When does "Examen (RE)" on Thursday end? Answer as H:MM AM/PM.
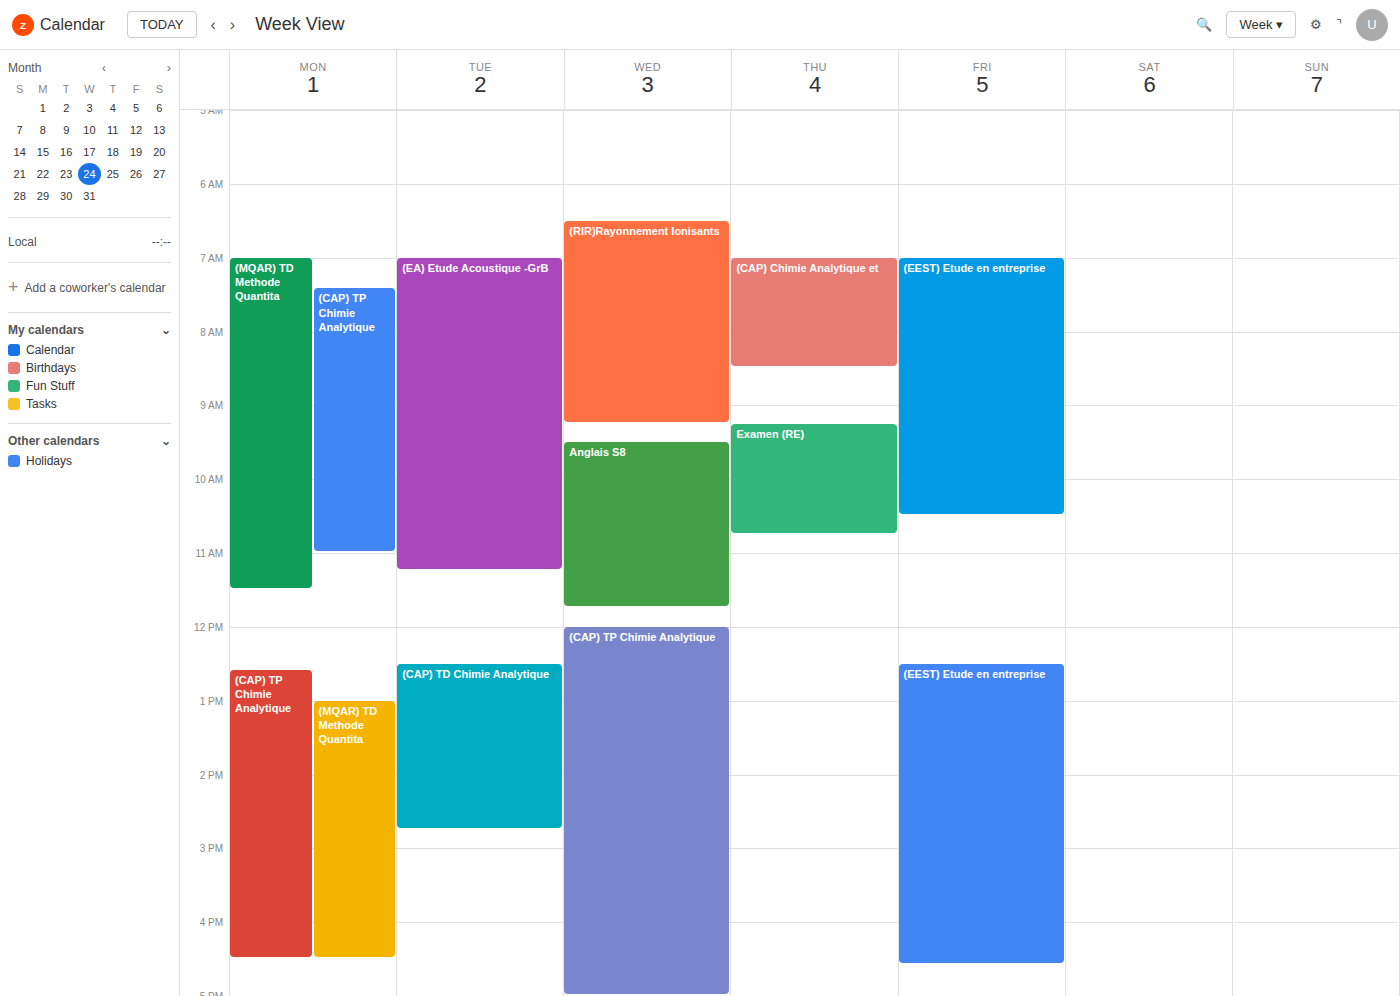
10:45 AM